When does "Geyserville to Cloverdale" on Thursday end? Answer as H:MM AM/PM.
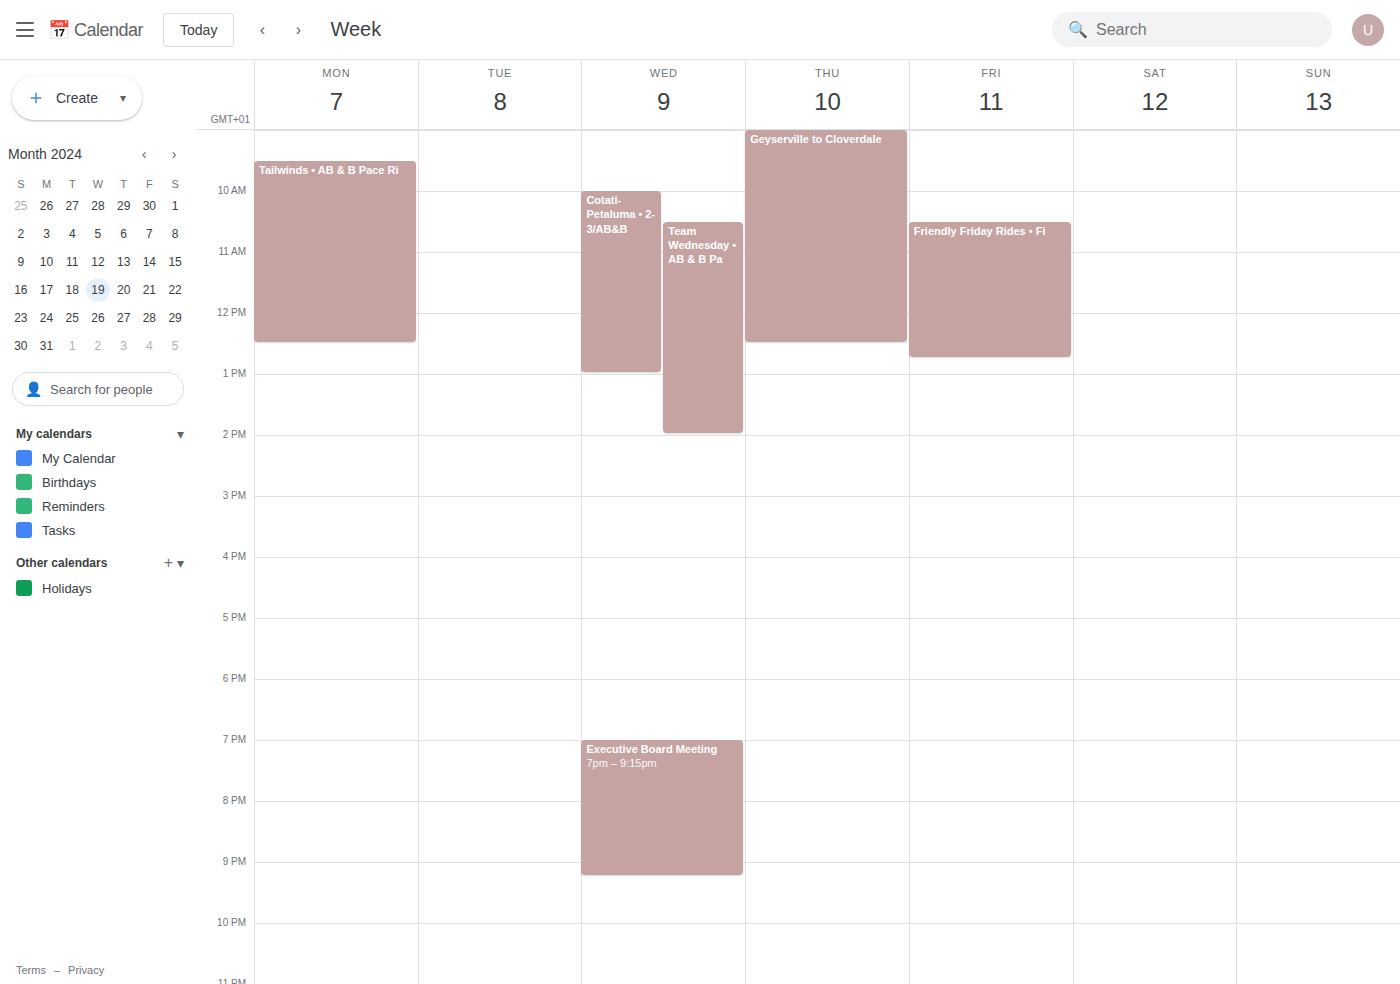
12:30 PM